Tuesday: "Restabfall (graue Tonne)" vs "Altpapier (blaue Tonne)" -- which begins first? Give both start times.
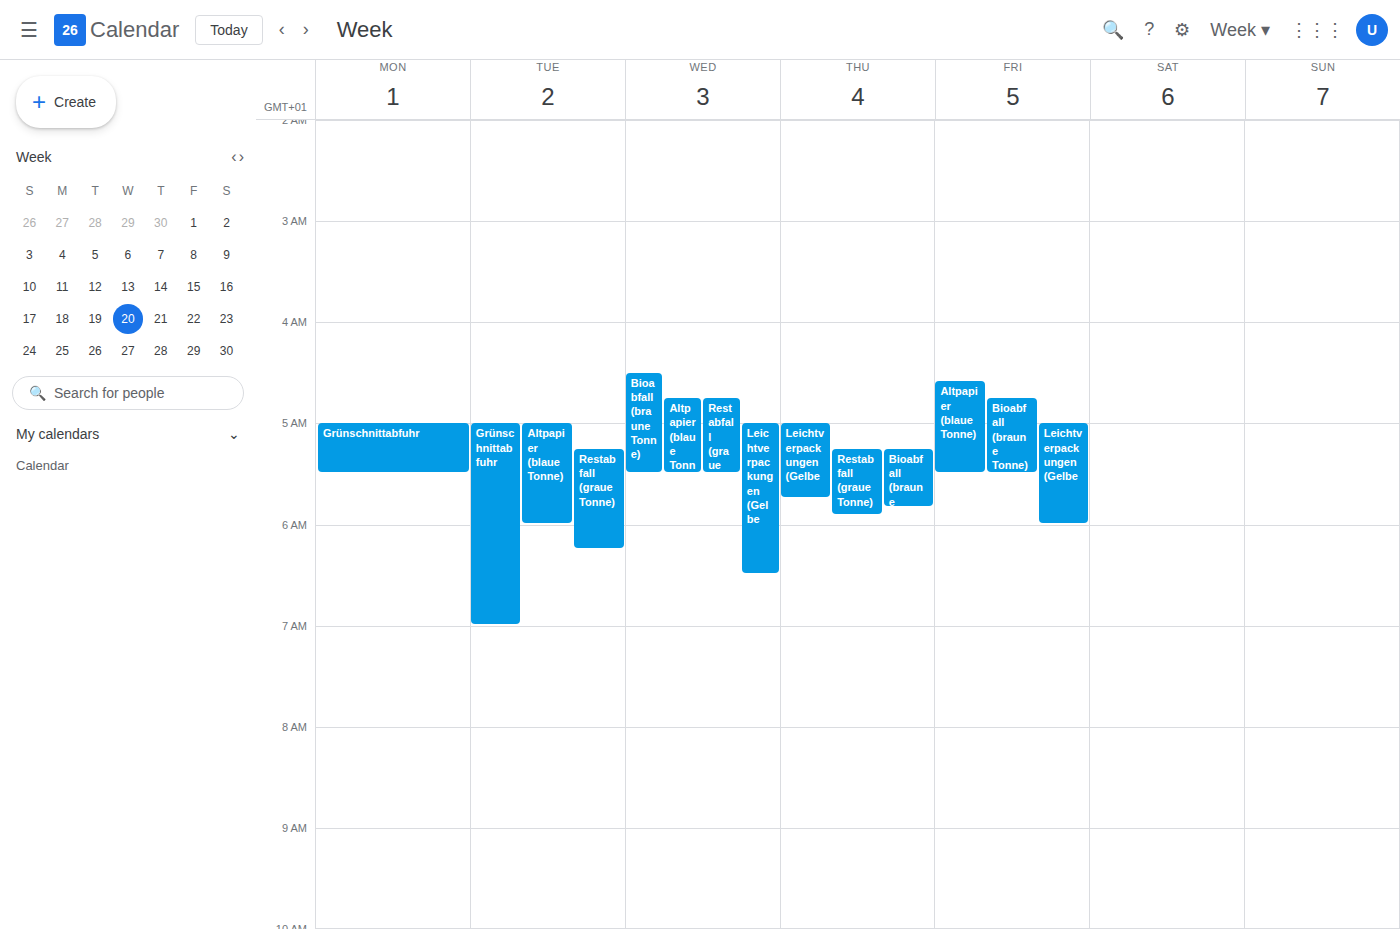
"Altpapier (blaue Tonne)" 5:00 AM; "Restabfall (graue Tonne)" 5:15 AM.